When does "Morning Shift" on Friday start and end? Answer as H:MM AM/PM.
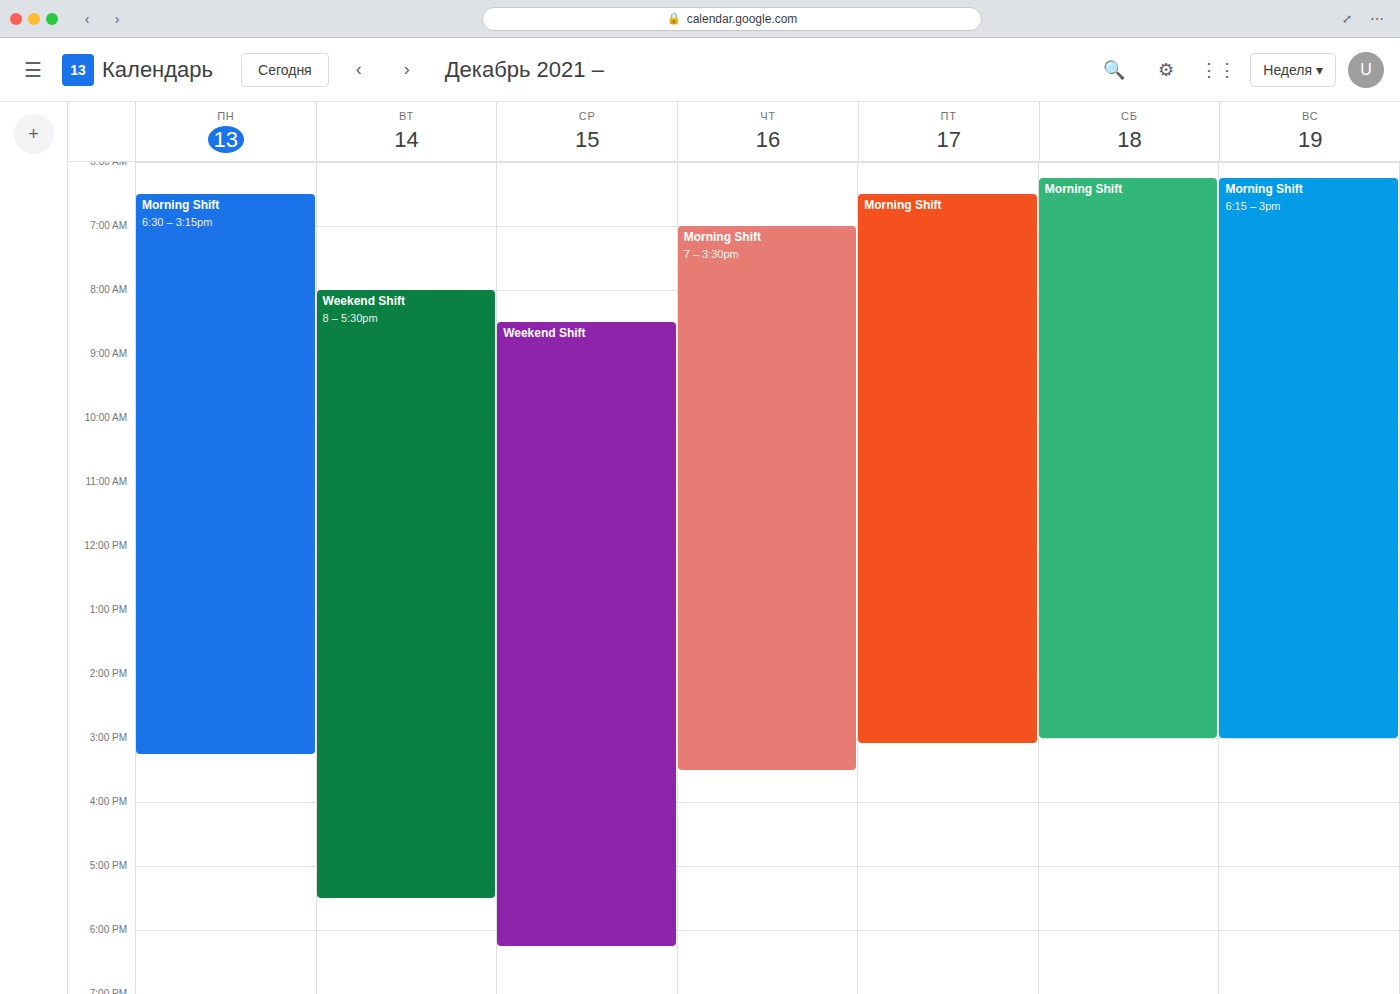
6:30 AM to 3:05 PM